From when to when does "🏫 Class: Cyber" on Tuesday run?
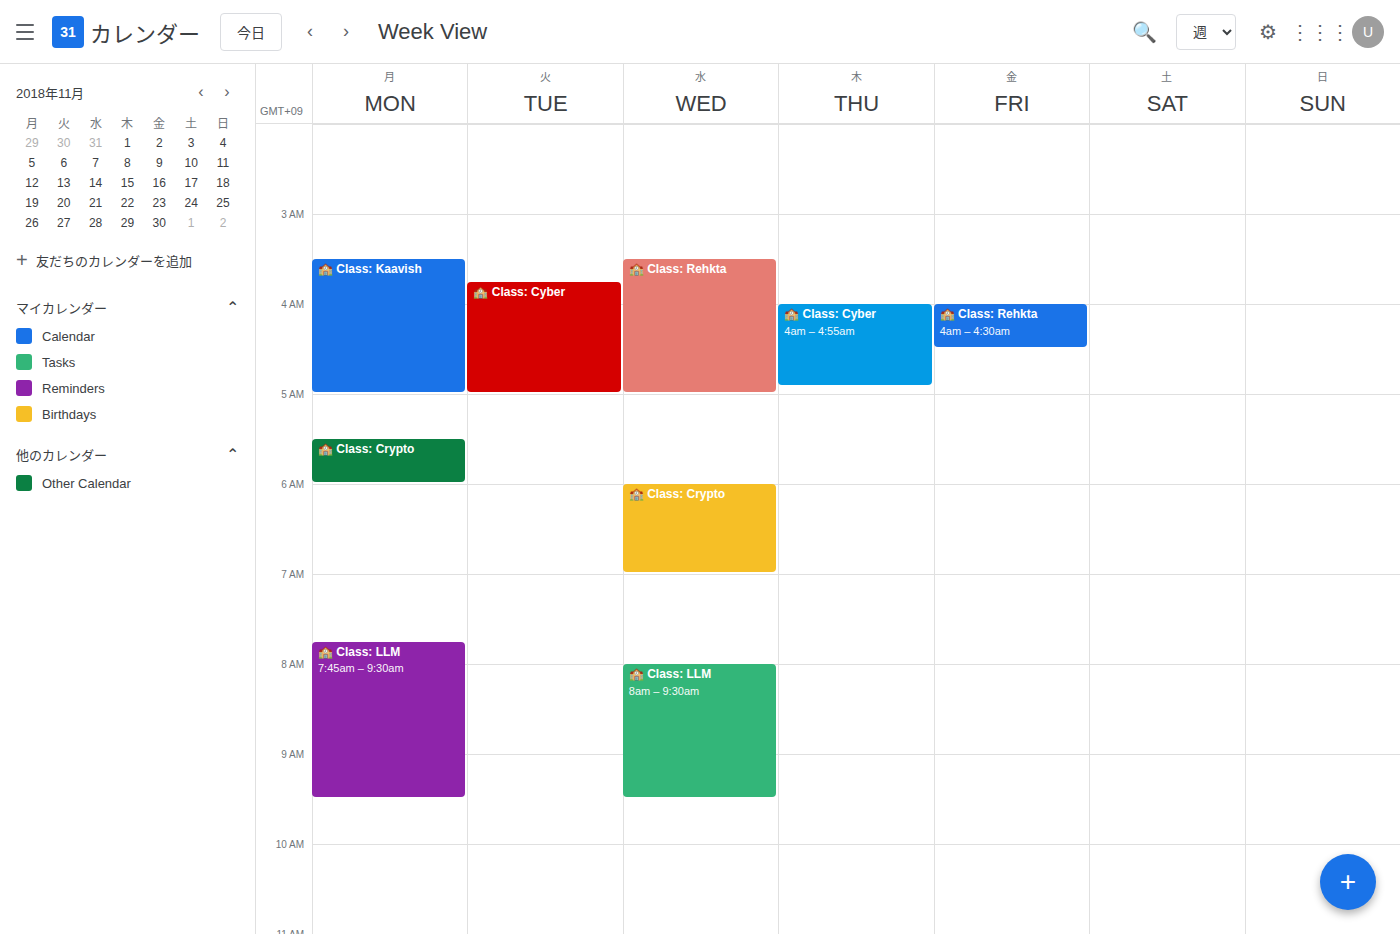
3:45 AM to 5:00 AM